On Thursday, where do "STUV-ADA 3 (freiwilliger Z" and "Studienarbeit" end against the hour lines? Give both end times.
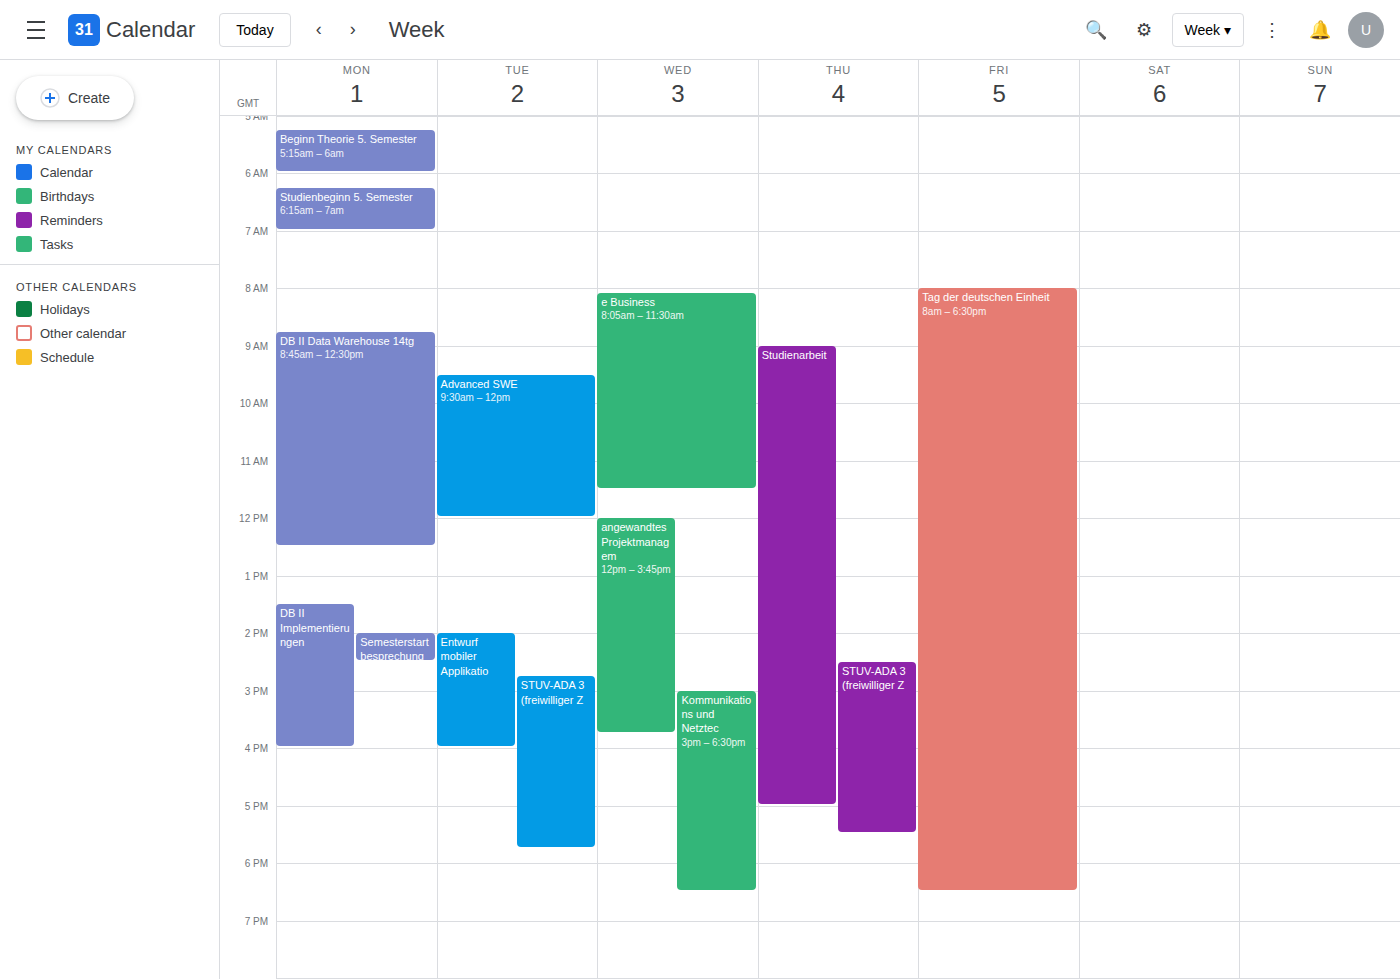
"STUV-ADA 3 (freiwilliger Z": 5:30 PM, halfway between the 5 PM and 6 PM lines. "Studienarbeit": 5:00 PM, exactly on the 5 PM line.